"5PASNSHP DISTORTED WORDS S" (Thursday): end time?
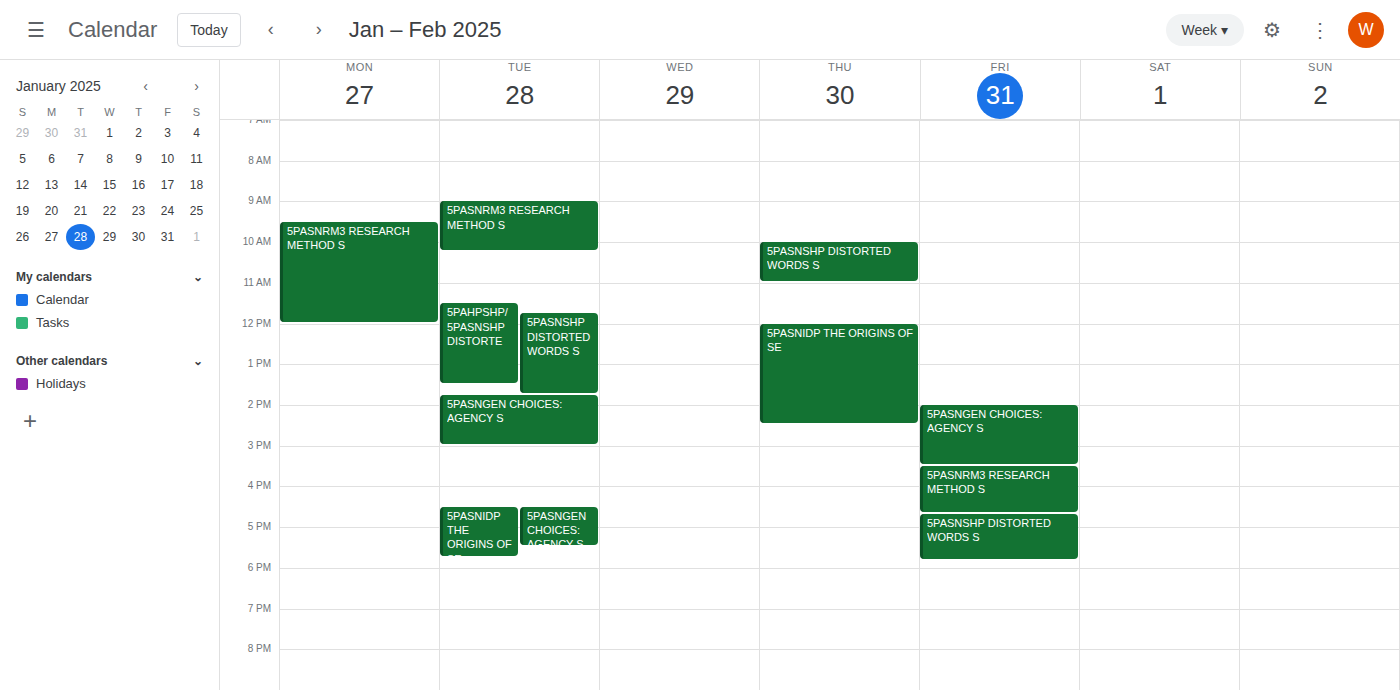
11:00 AM